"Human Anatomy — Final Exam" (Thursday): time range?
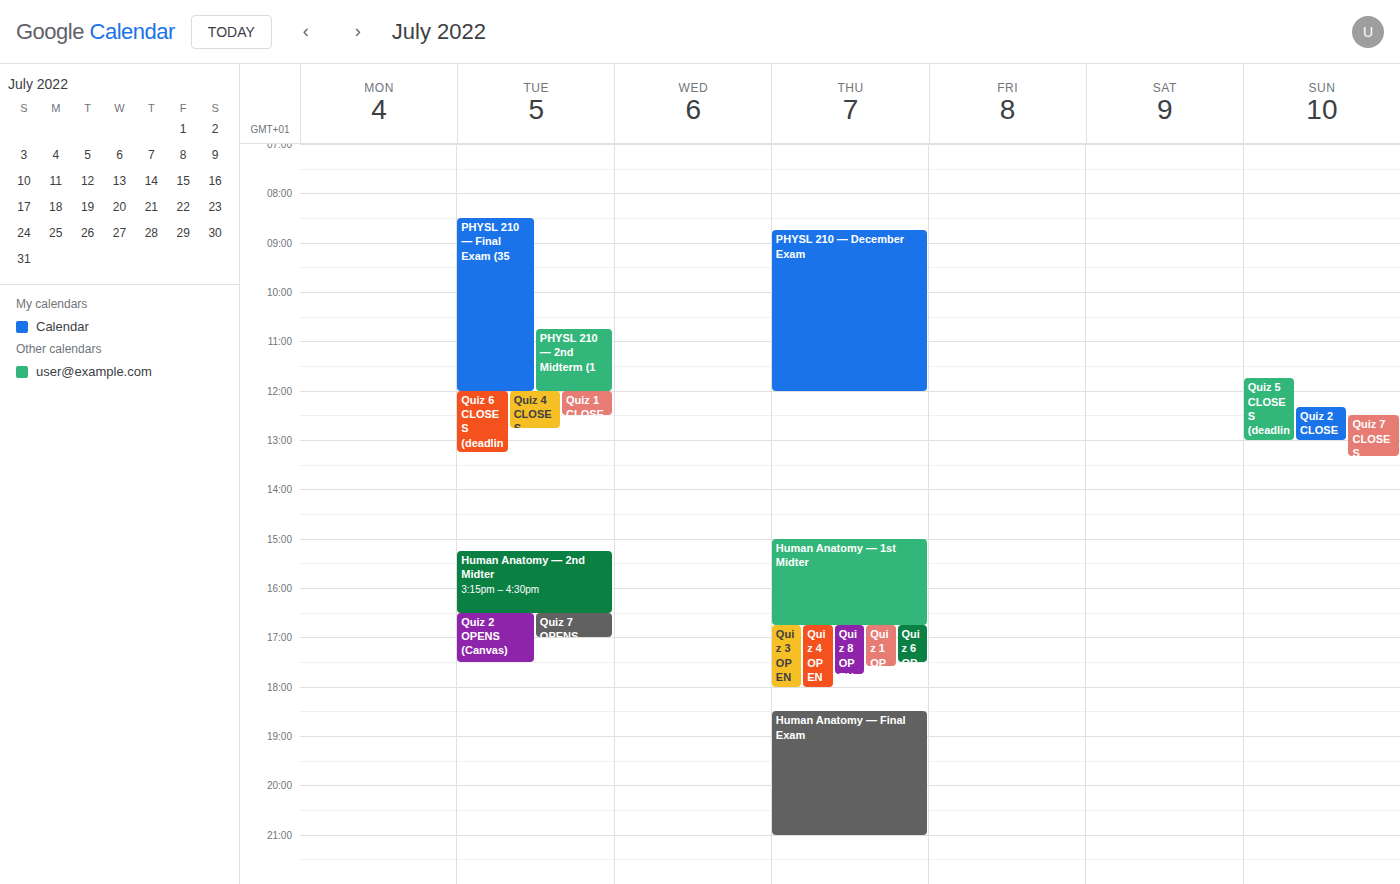
6:30 PM to 9:00 PM